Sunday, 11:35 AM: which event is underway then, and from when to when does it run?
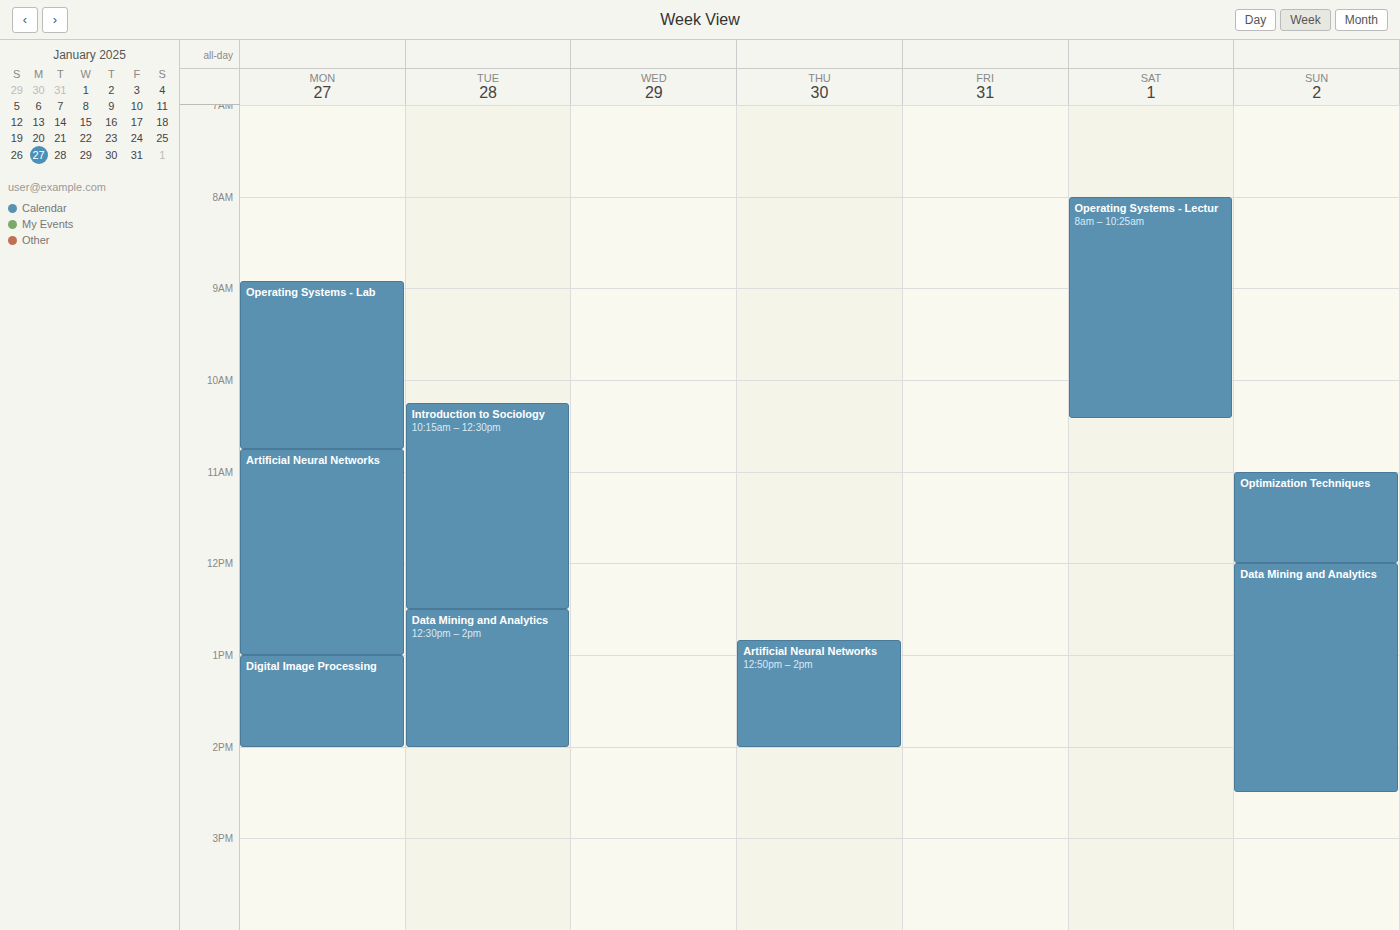
"Optimization Techniques", 11:00 AM to 12:00 PM